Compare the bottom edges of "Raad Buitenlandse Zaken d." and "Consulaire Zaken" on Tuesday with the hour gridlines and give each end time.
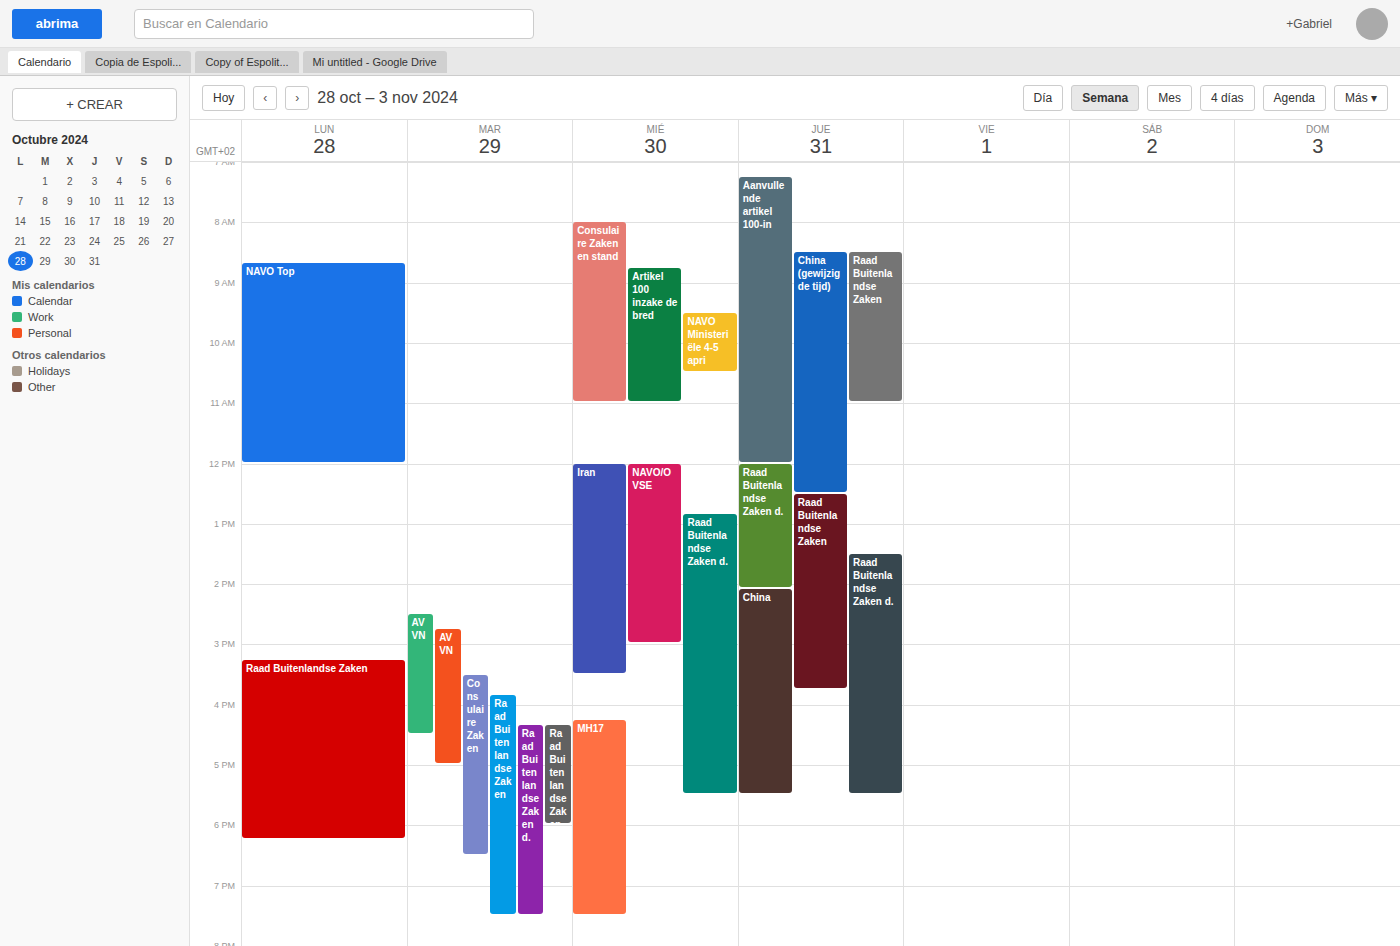
"Raad Buitenlandse Zaken d.": 7:30 PM, halfway between the 7 PM and 8 PM lines. "Consulaire Zaken": 6:30 PM, halfway between the 6 PM and 7 PM lines.